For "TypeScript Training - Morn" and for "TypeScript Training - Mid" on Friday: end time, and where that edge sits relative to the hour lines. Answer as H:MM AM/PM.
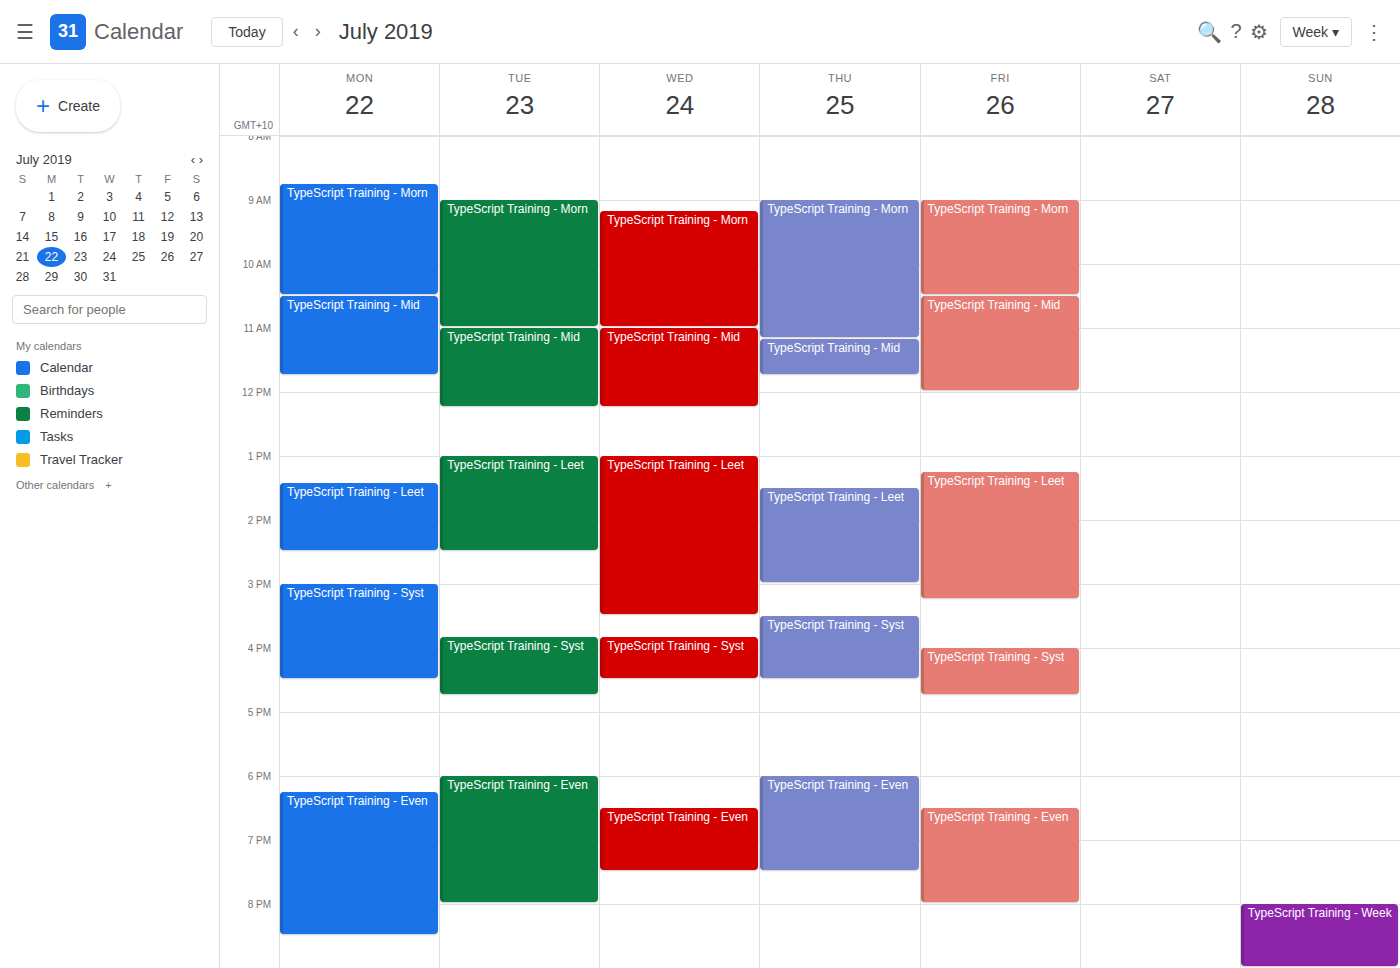
"TypeScript Training - Morn": 10:30 AM, halfway between the 10 AM and 11 AM lines. "TypeScript Training - Mid": 12:00 PM, exactly on the 12 PM line.